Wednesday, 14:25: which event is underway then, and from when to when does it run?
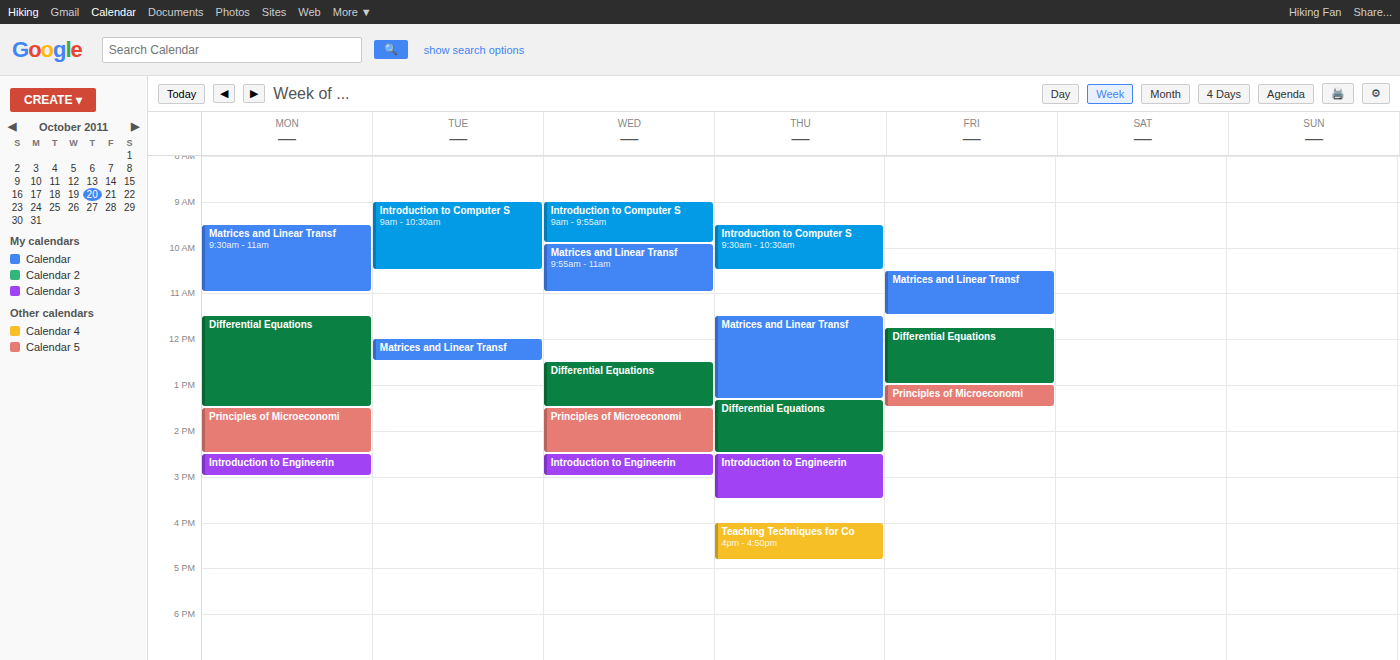
"Principles of Microeconomi", 13:30 to 14:30